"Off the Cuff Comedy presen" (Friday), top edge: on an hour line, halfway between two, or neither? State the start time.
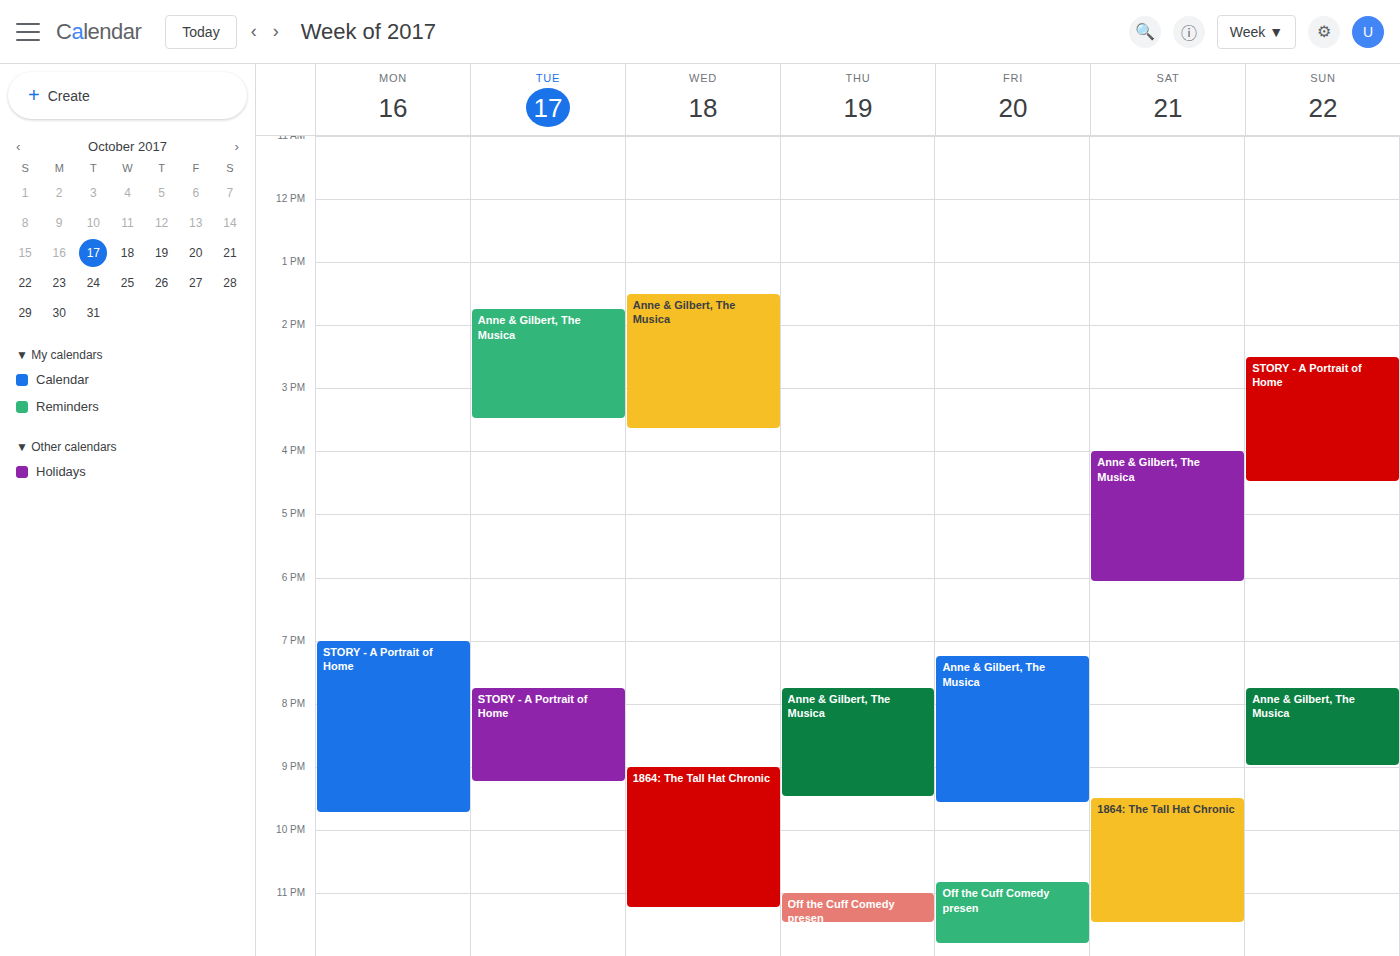
10:50 PM -- neither: 50 minutes below the 10 PM line and 10 minutes above the 11 PM line.